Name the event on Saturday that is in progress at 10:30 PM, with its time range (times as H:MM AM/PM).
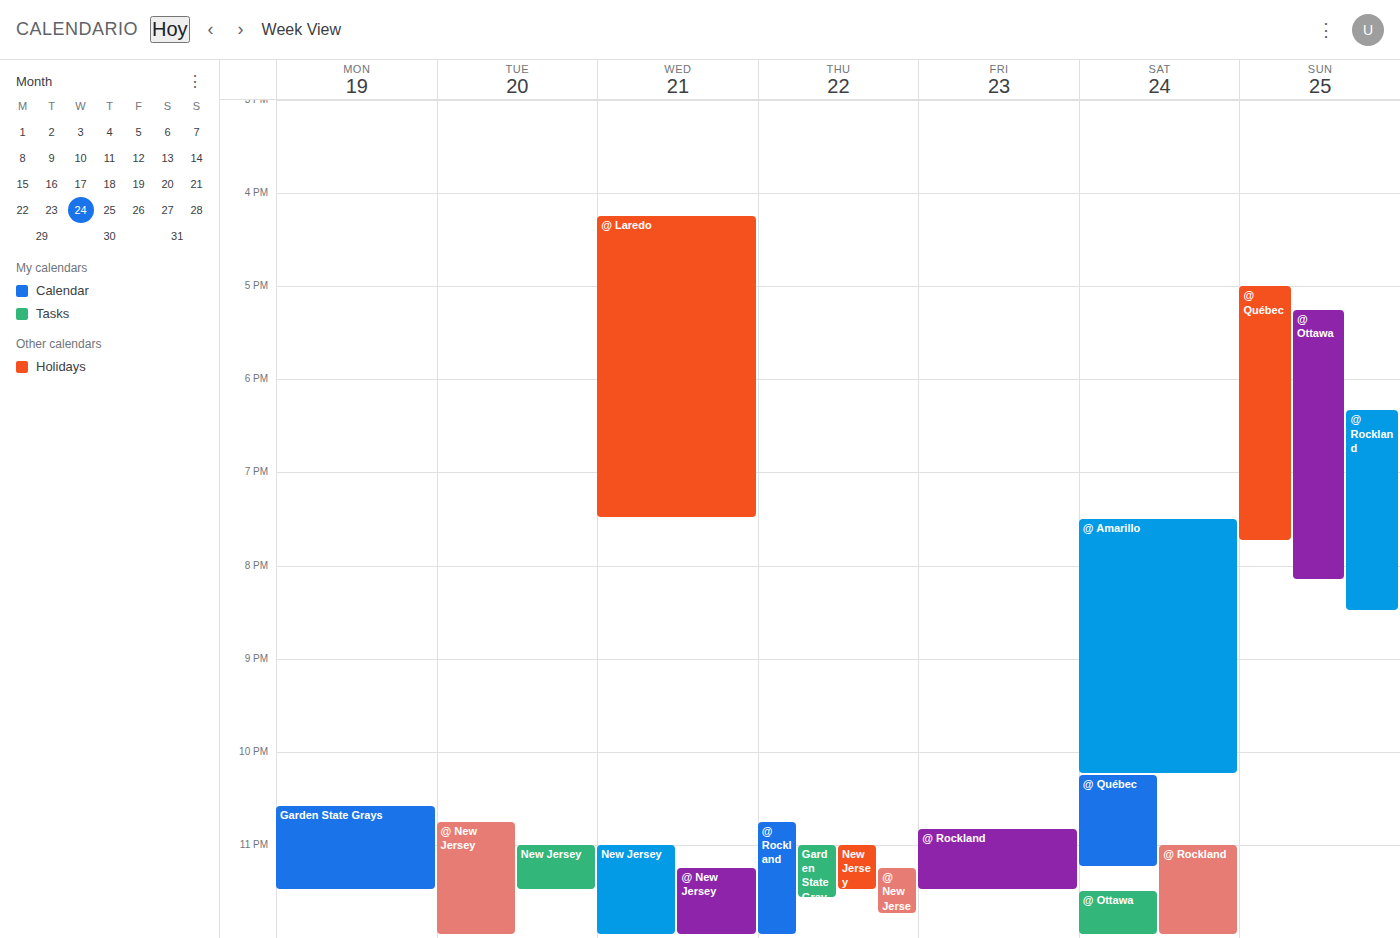
"@ Québec", 10:15 PM to 11:15 PM